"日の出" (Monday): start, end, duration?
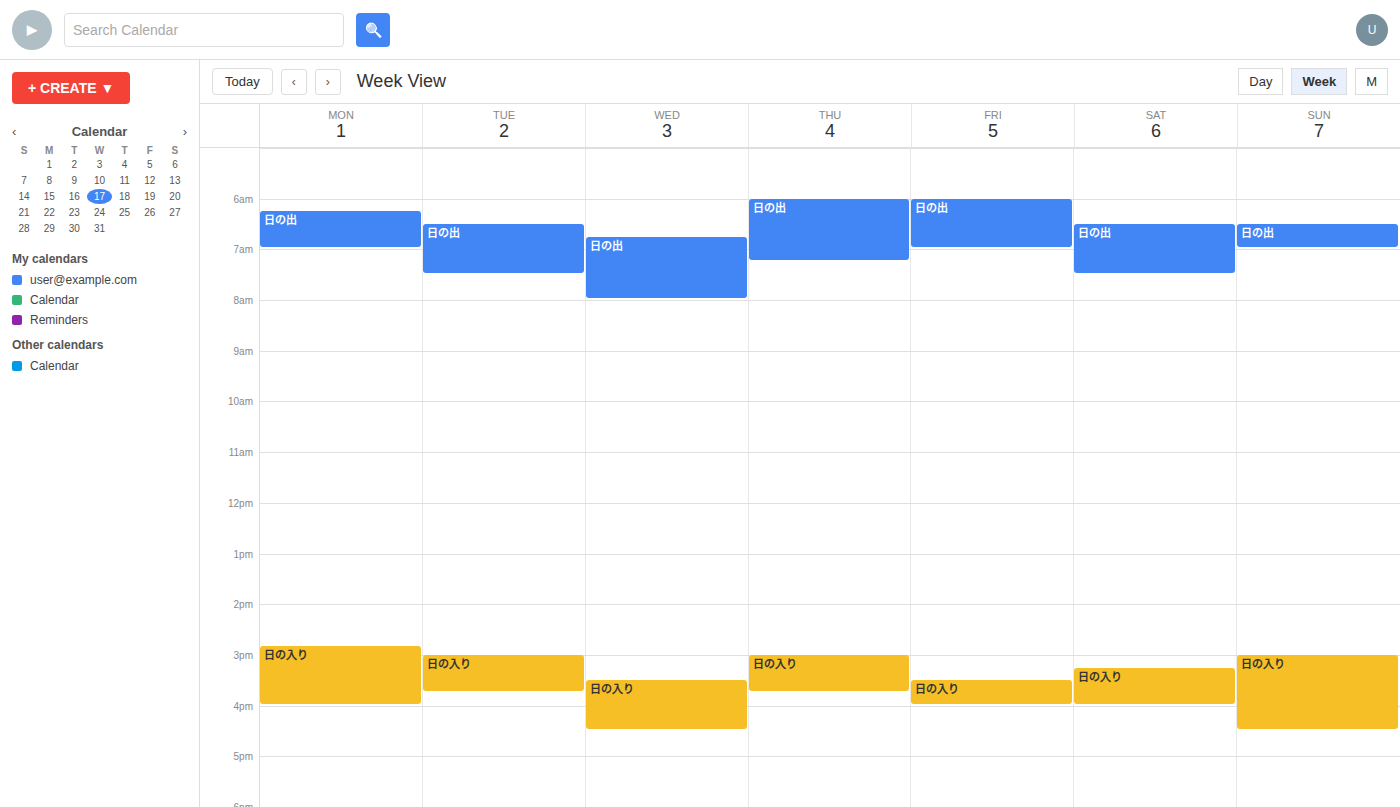
6:15 AM to 7:00 AM, 45 minutes